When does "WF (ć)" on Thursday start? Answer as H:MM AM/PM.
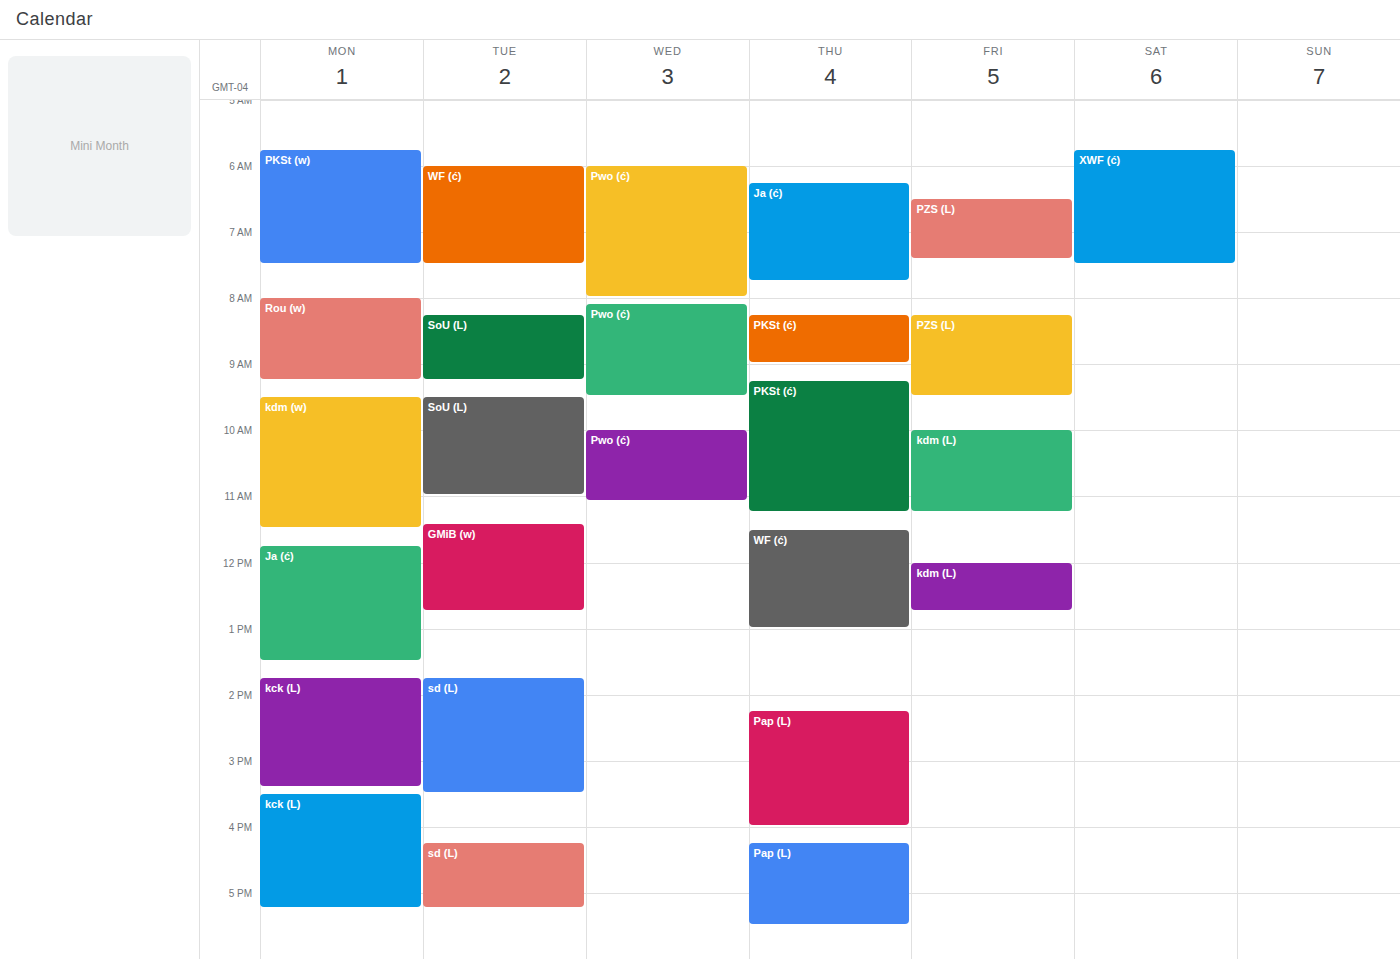
11:30 AM